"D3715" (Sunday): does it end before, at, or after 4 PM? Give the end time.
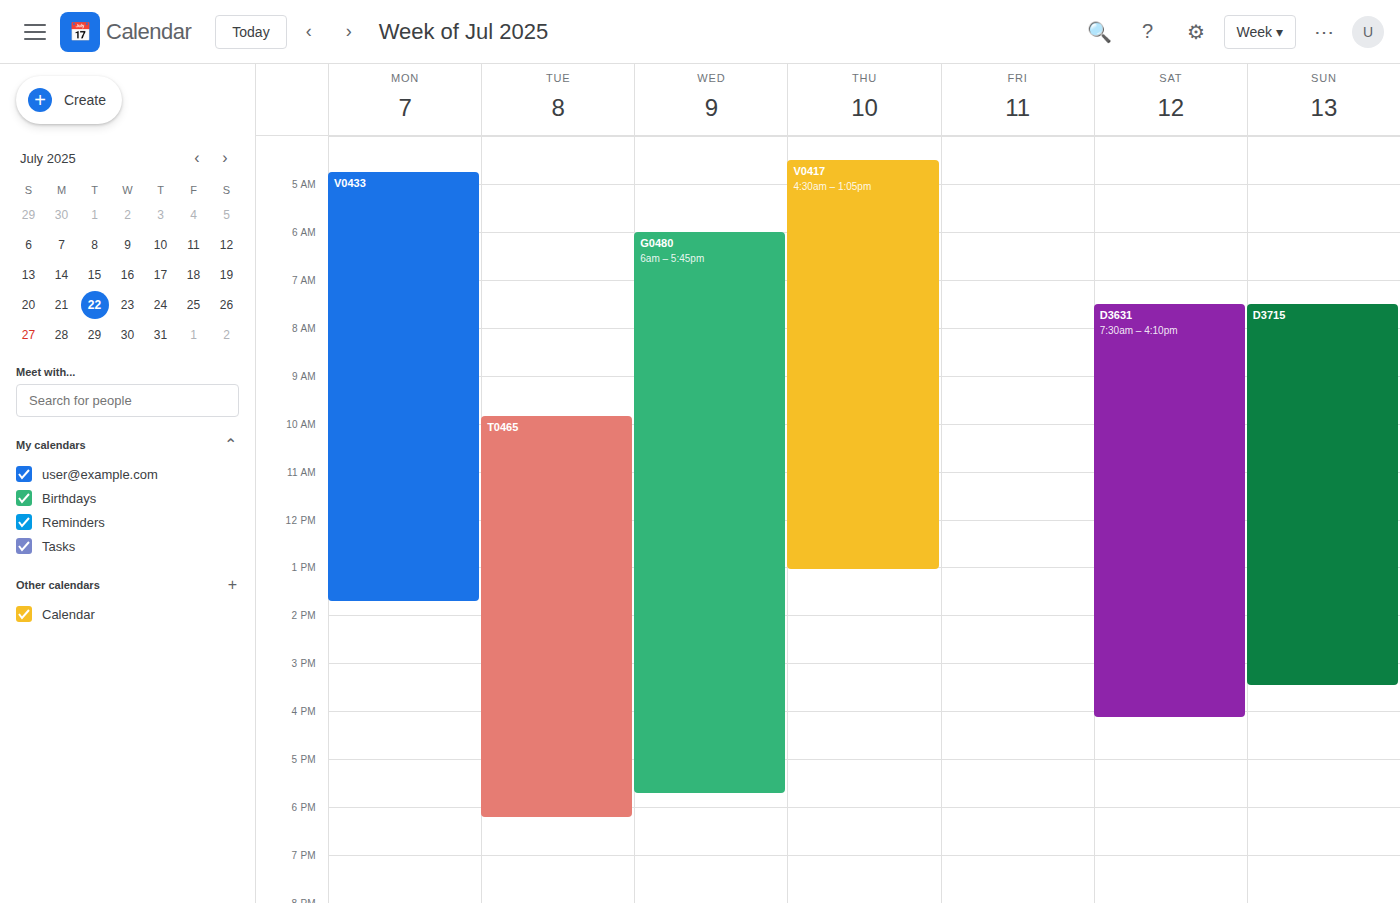
3:30 PM -- before 4 PM, 30 minutes above the 4 PM line.